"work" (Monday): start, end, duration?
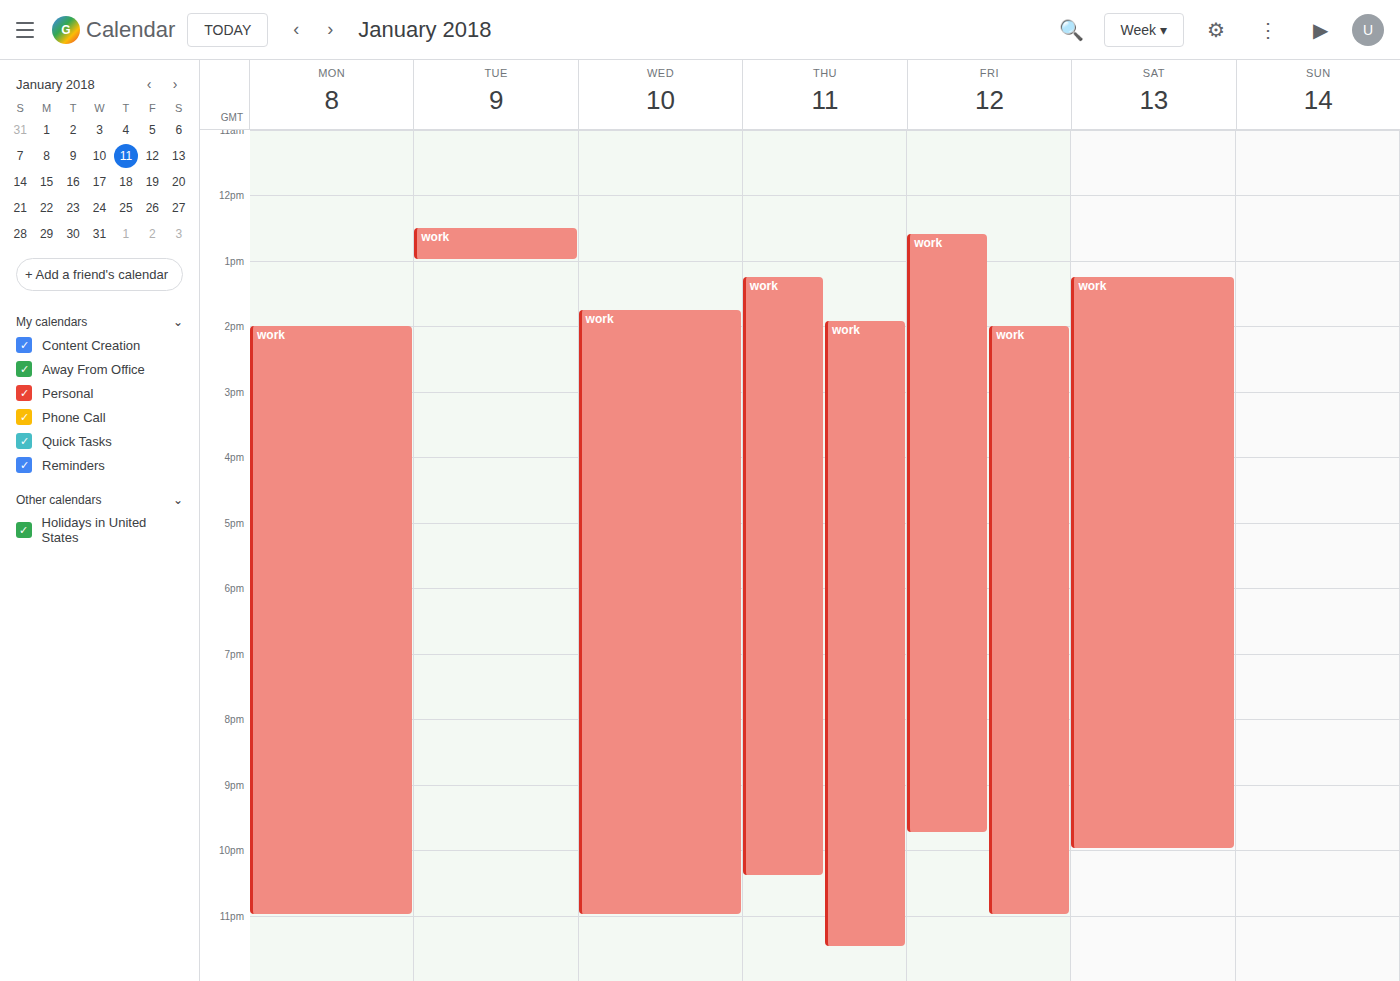
2:00 PM to 11:00 PM, 9 hours